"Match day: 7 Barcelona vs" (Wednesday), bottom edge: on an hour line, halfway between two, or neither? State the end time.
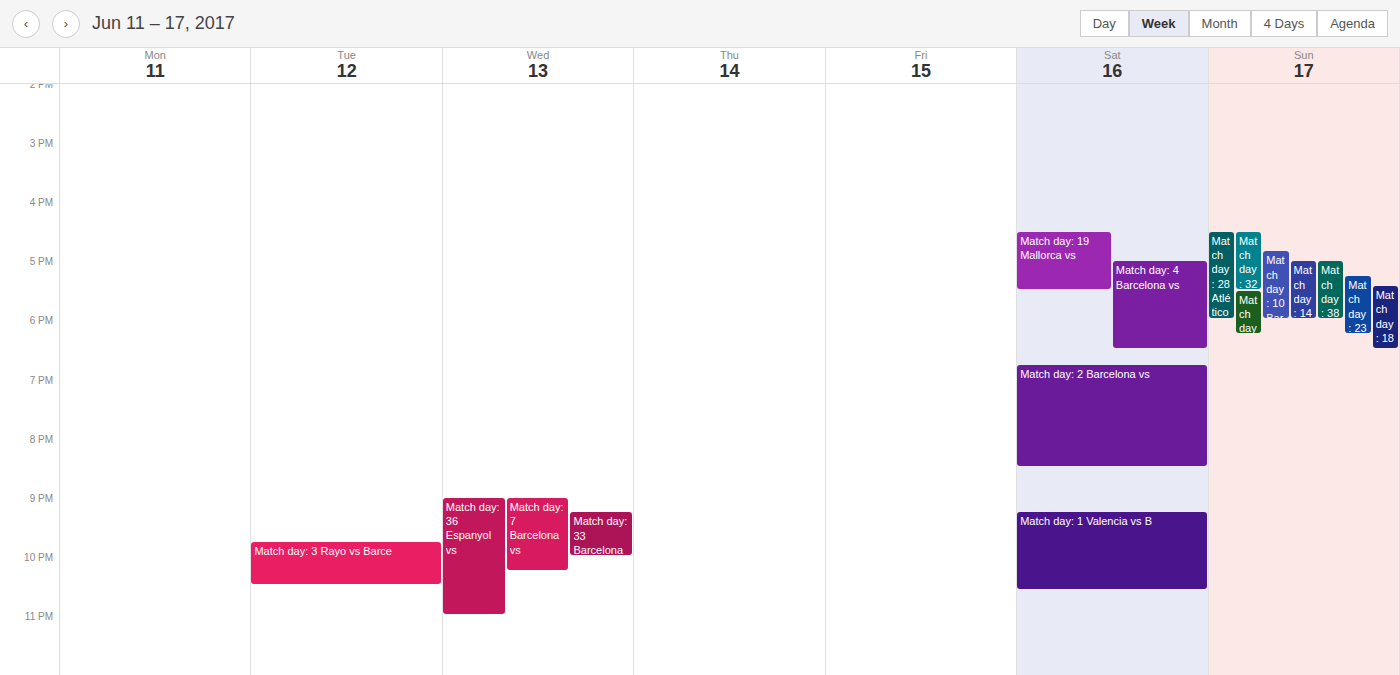
10:15 PM -- neither: a quarter of the way from the 10 PM line to the 11 PM line.